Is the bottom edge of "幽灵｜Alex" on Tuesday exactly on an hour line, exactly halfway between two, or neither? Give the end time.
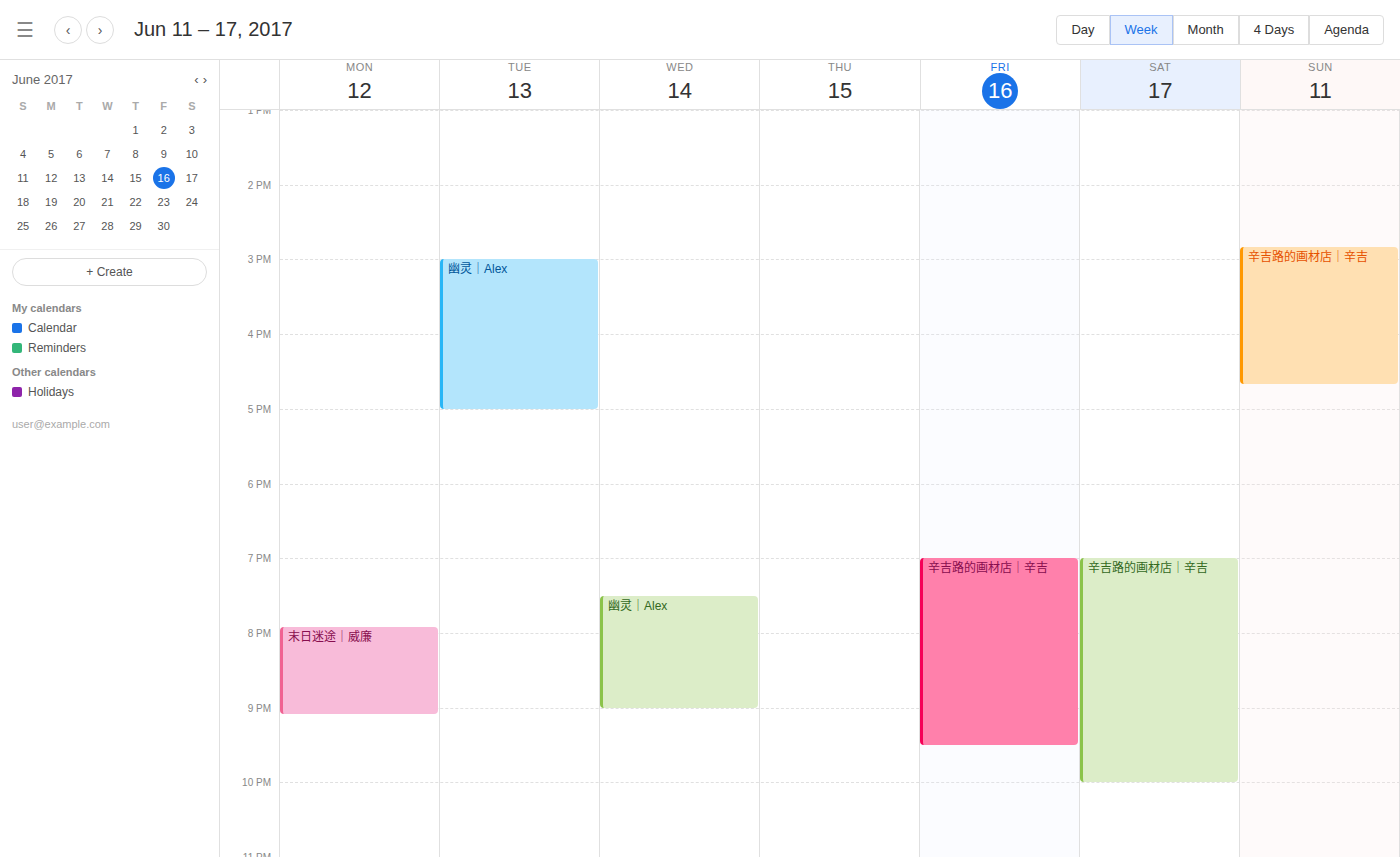
5:00 PM -- exactly on the 5 PM line.